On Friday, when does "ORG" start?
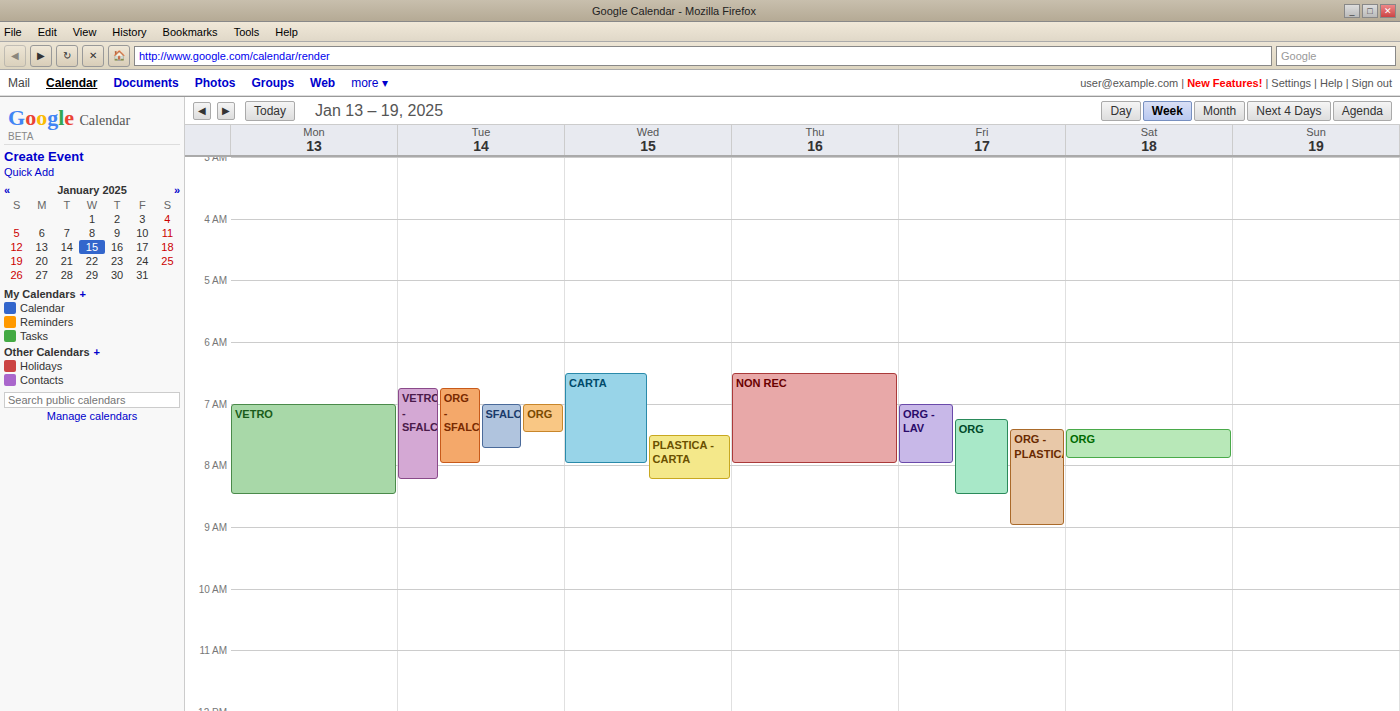
07:15